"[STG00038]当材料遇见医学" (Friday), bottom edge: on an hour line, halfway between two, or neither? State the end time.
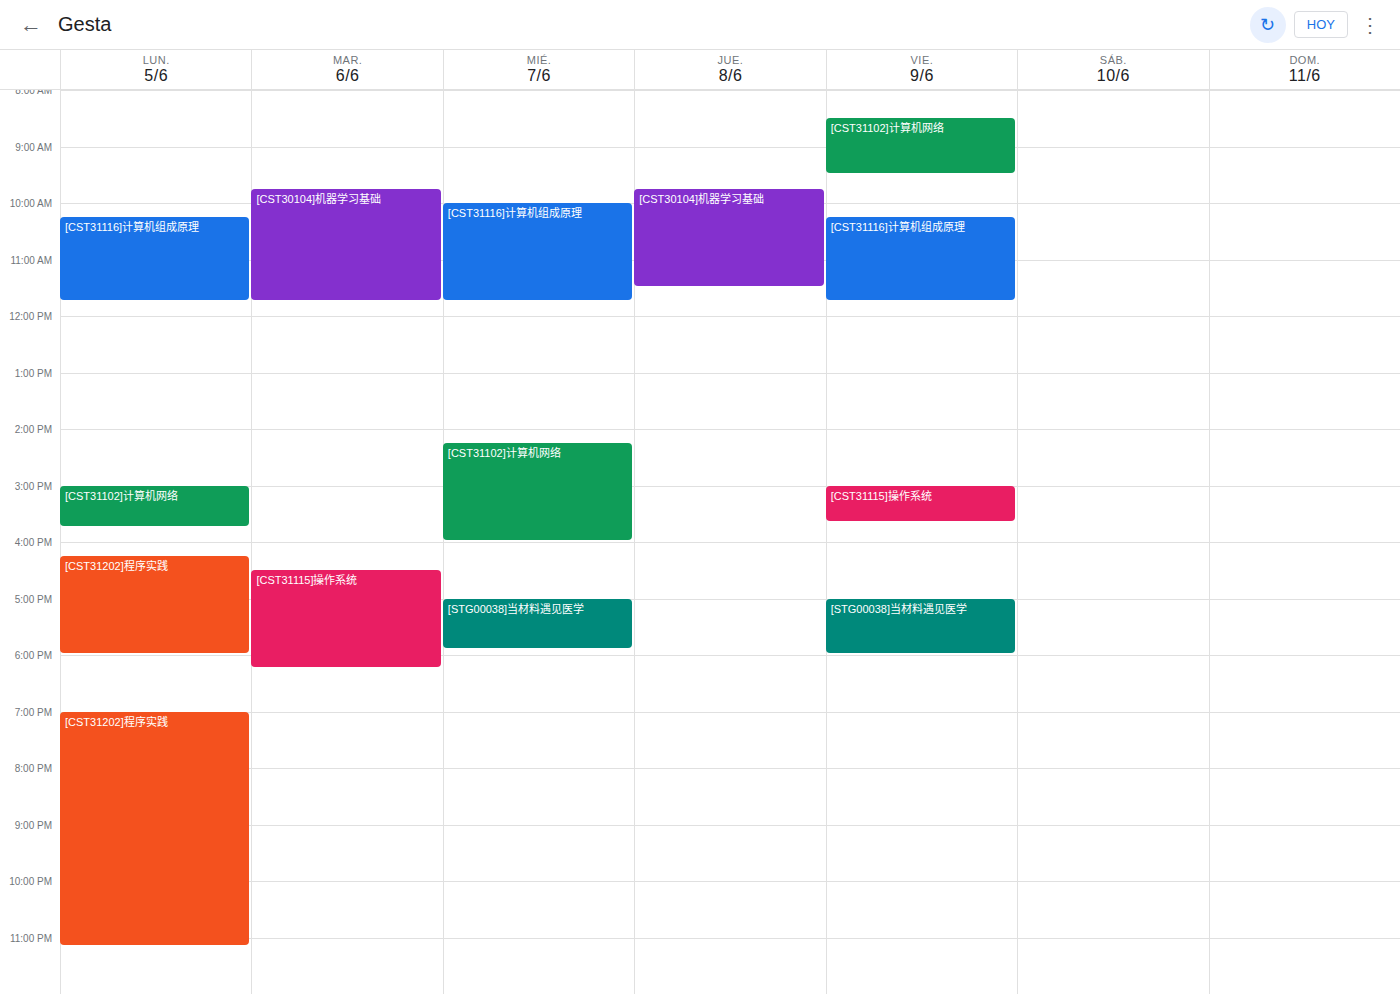
18:00 -- exactly on the 18:00 line.